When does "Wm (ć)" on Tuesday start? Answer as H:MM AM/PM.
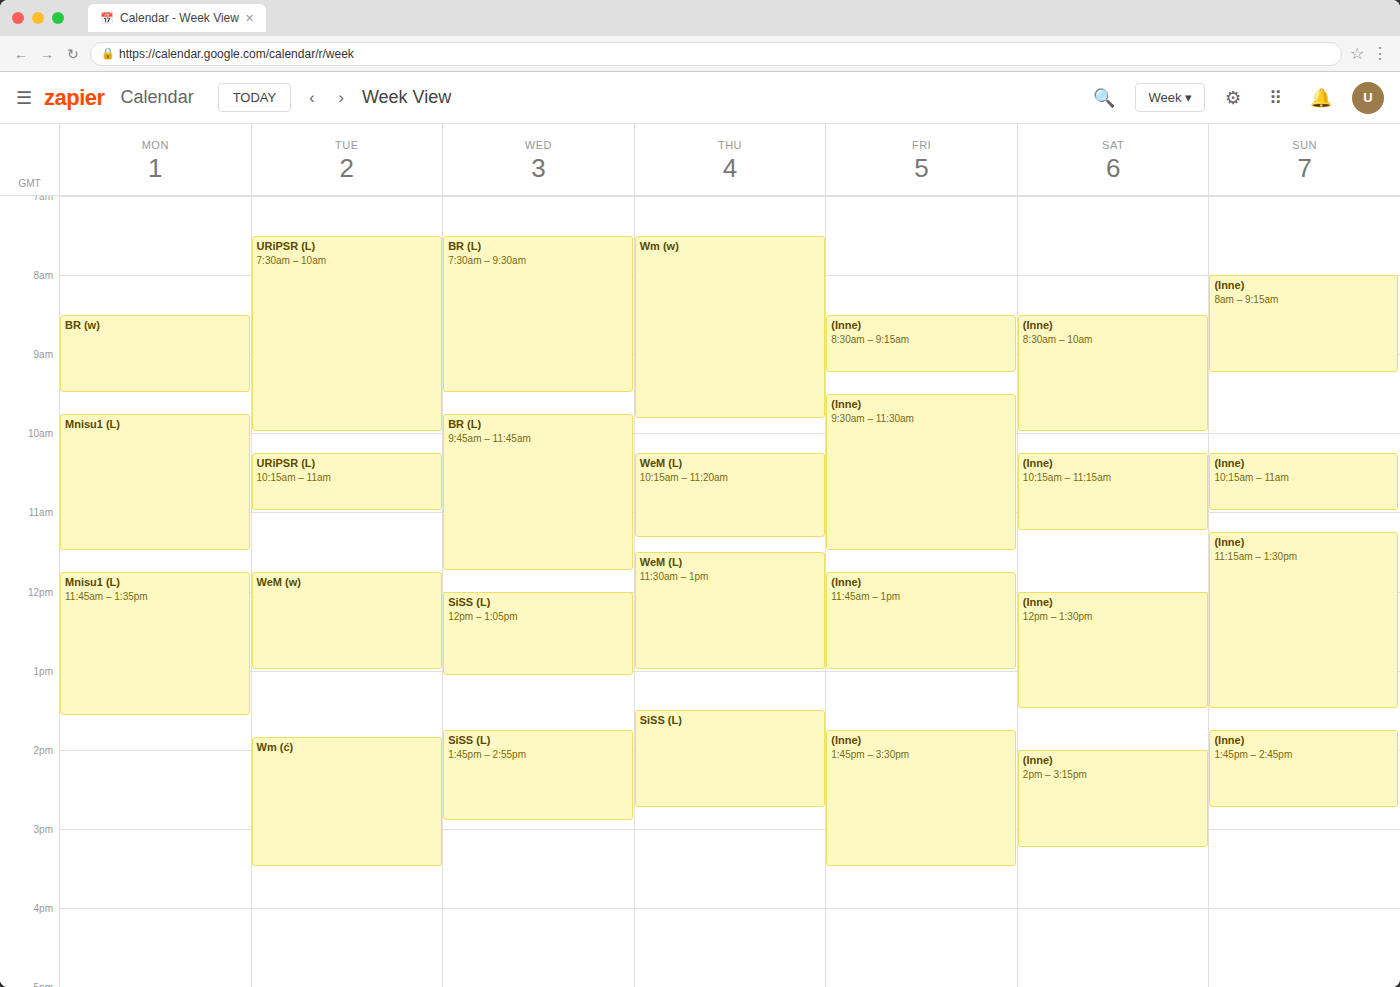
1:50 PM